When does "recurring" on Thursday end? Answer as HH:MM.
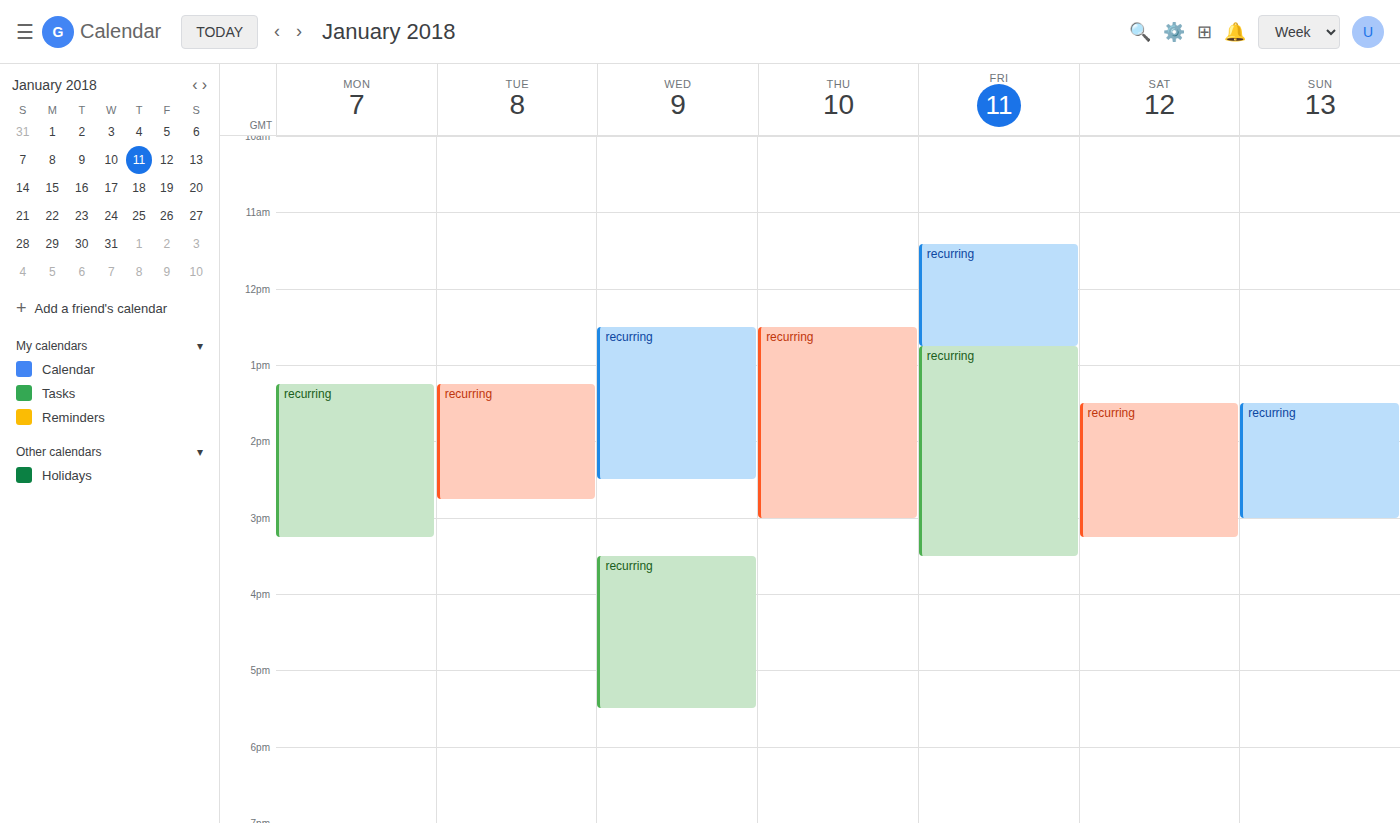
15:00